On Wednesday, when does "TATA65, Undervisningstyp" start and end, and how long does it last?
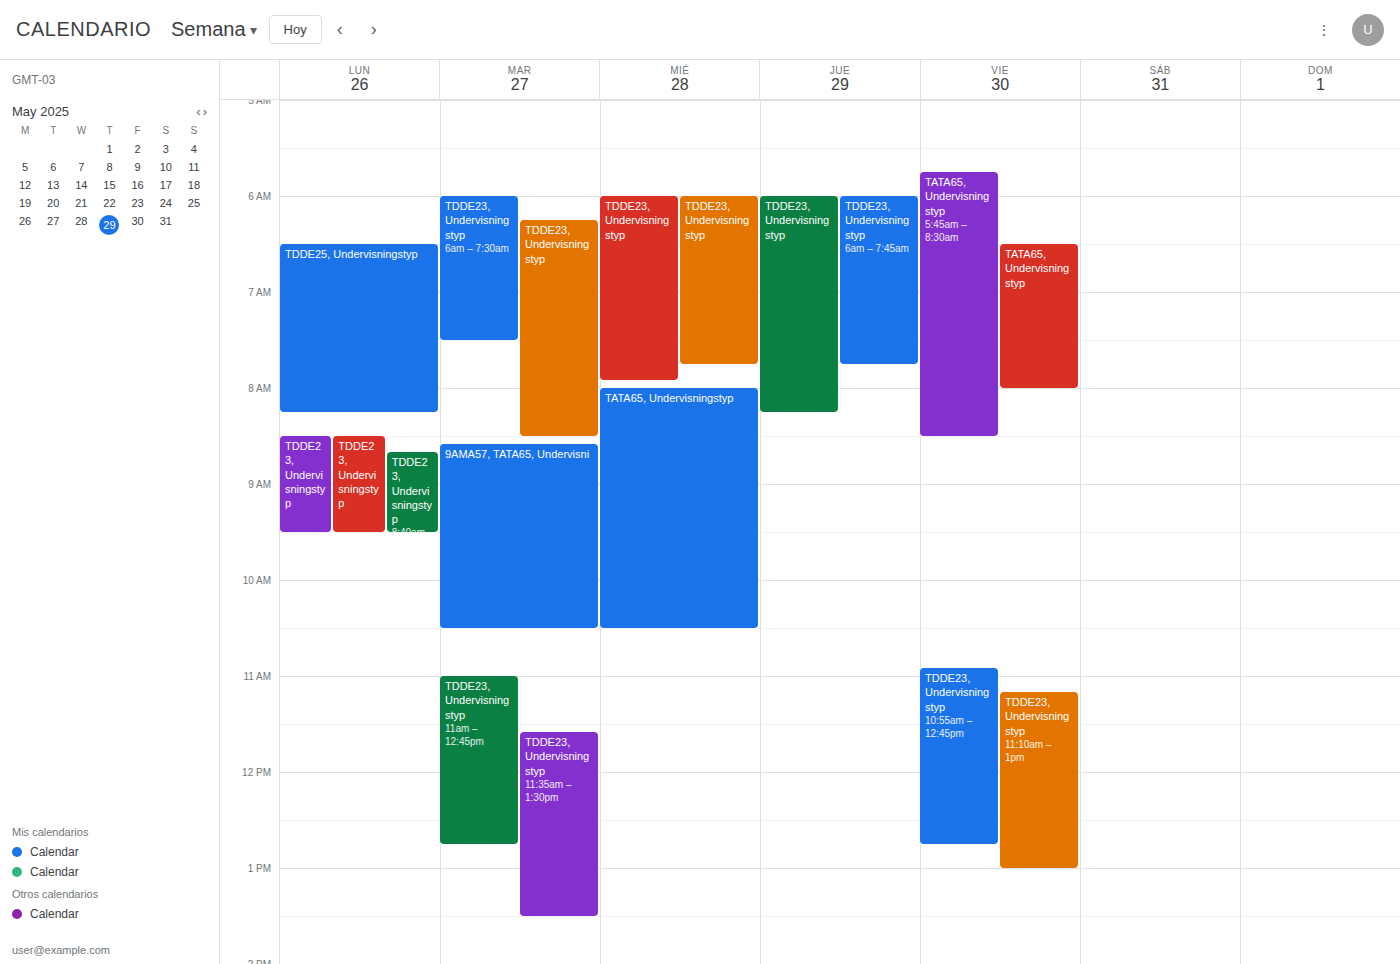
8:00 AM to 10:30 AM, 2 hours 30 minutes